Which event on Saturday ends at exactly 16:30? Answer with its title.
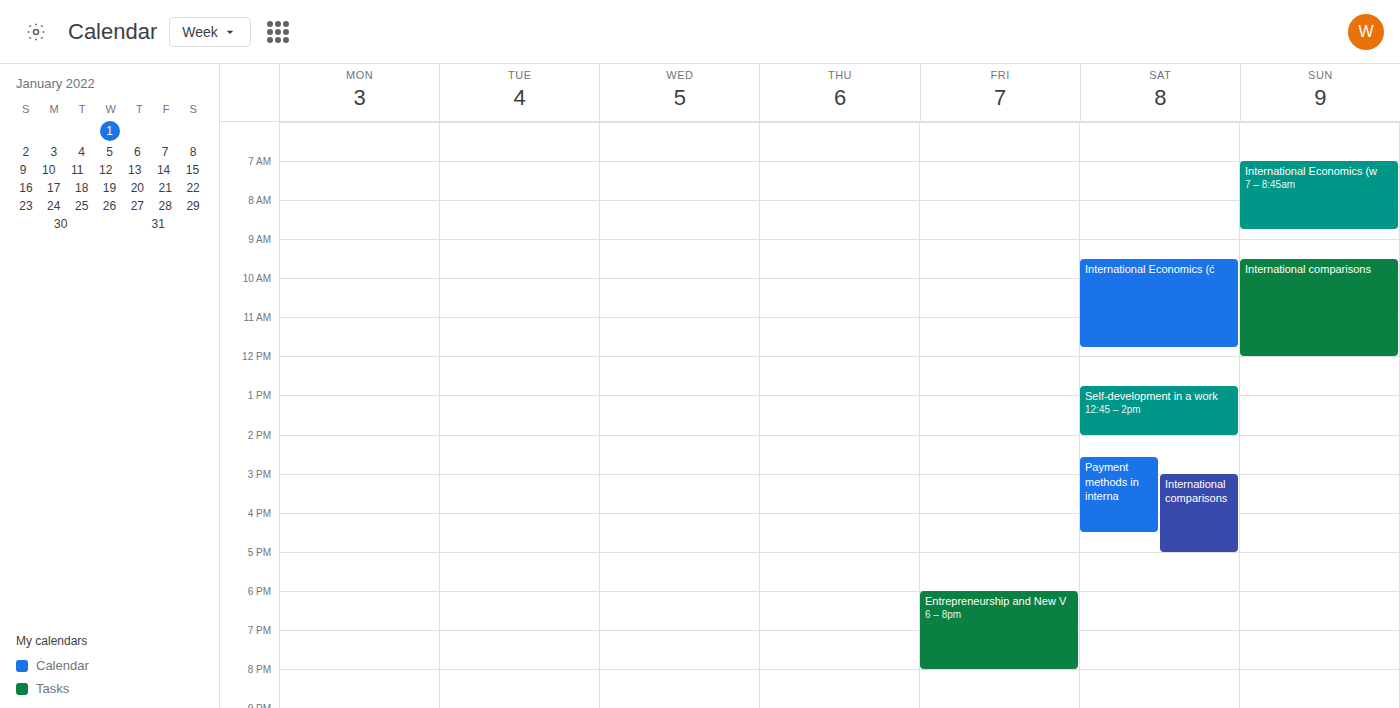
"Payment methods in interna"